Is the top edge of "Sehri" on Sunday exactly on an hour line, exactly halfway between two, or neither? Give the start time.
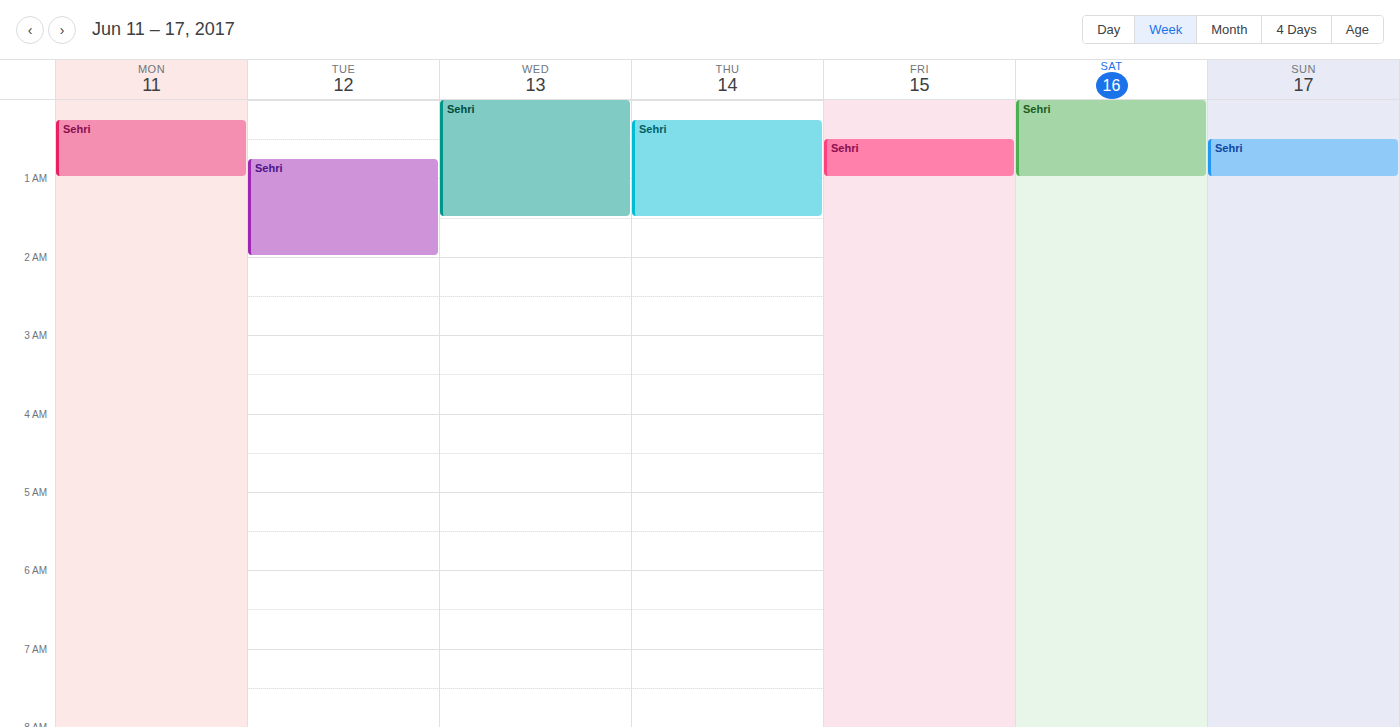
12:30 AM -- halfway between the 12 AM and 1 AM lines.